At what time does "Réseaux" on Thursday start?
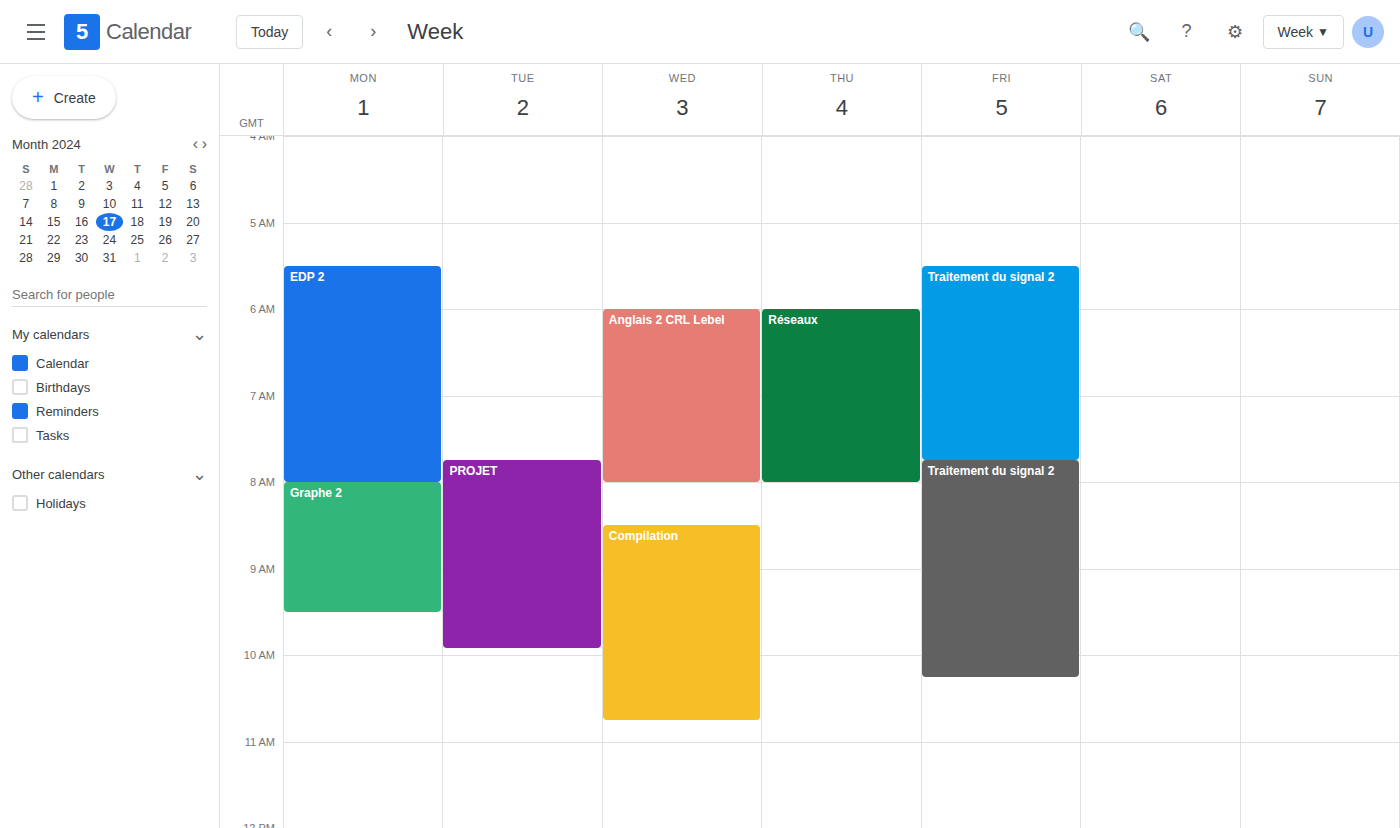
6:00 AM